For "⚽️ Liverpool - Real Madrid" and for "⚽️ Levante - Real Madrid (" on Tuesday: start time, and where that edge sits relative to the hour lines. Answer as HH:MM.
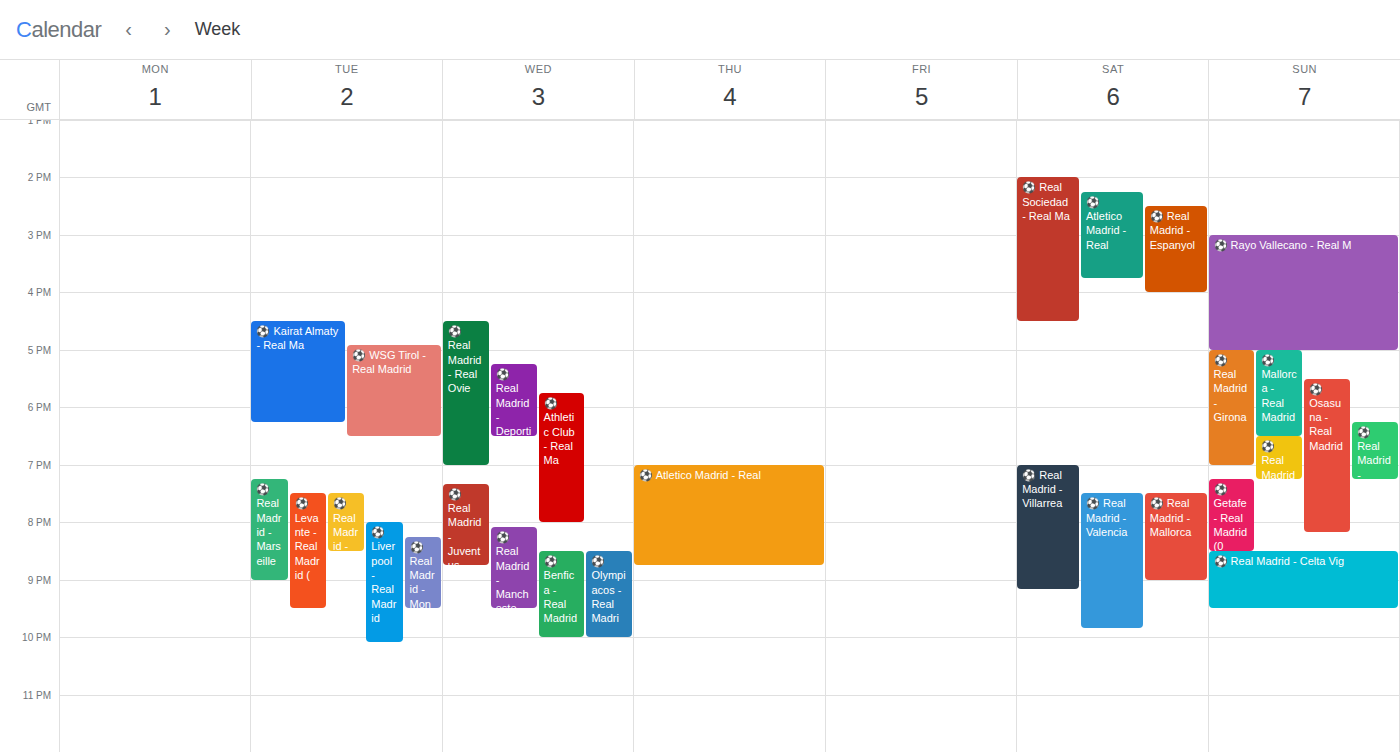
"⚽️ Liverpool - Real Madrid": 20:00, exactly on the 20:00 line. "⚽️ Levante - Real Madrid (": 19:30, halfway between the 19:00 and 20:00 lines.